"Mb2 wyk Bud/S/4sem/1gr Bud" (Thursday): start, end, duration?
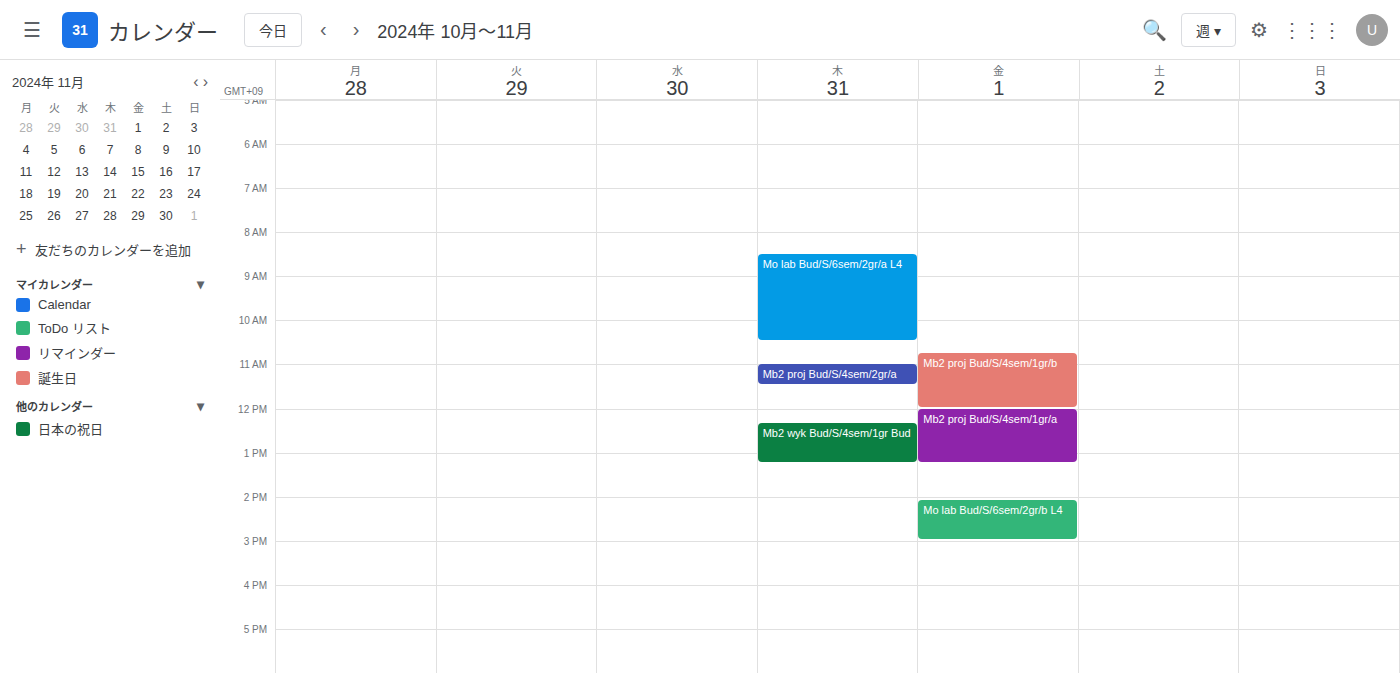
12:20 PM to 1:15 PM, 55 minutes